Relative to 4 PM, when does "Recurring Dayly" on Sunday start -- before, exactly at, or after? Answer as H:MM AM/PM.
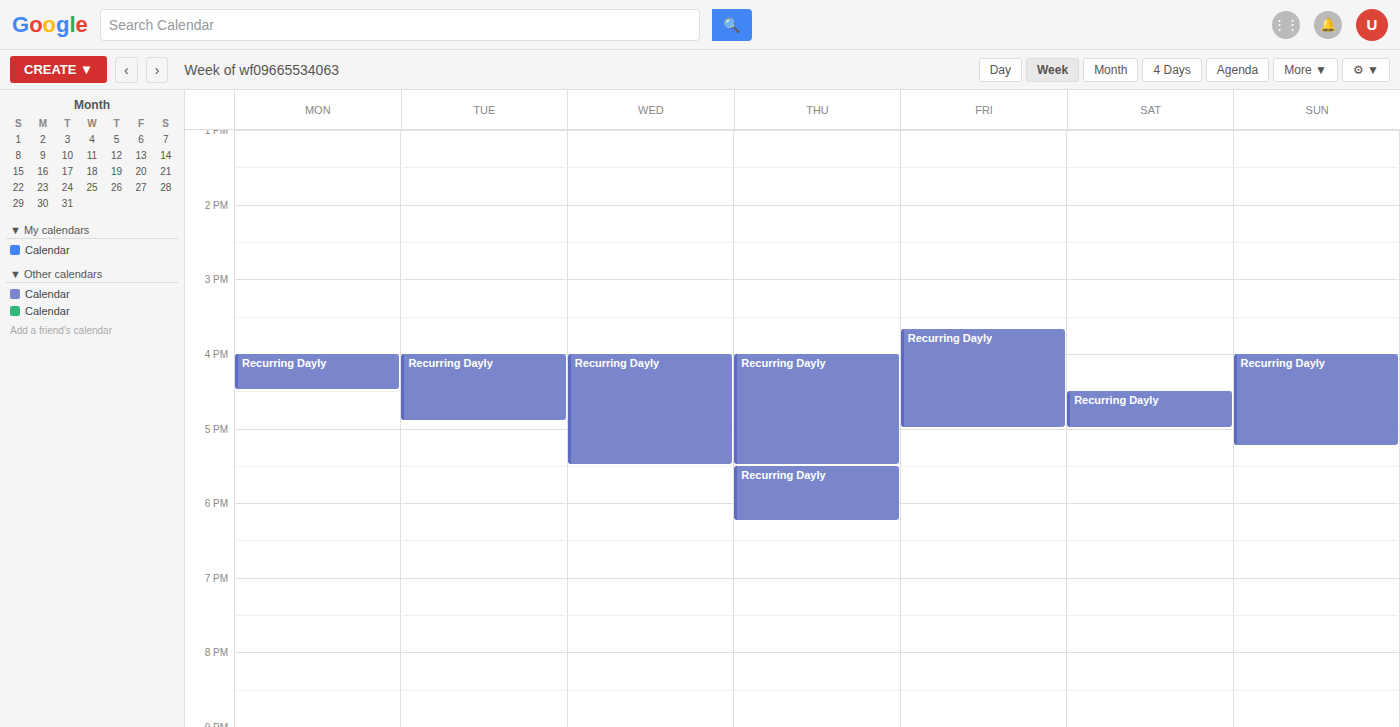
4:00 PM -- exactly at 4 PM, on the 4 PM line.